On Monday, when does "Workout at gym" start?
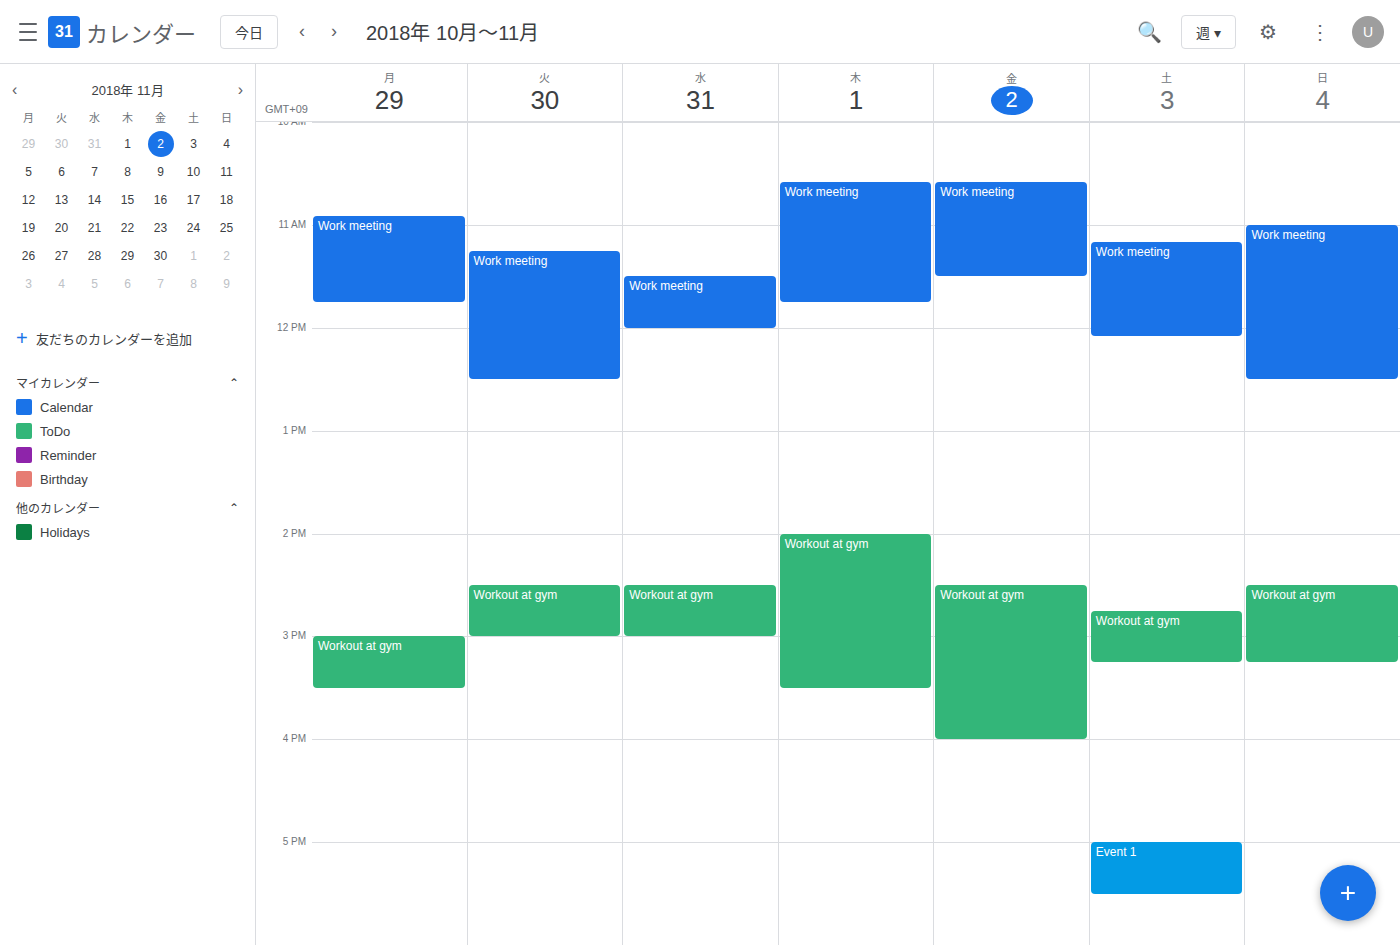
3:00 PM